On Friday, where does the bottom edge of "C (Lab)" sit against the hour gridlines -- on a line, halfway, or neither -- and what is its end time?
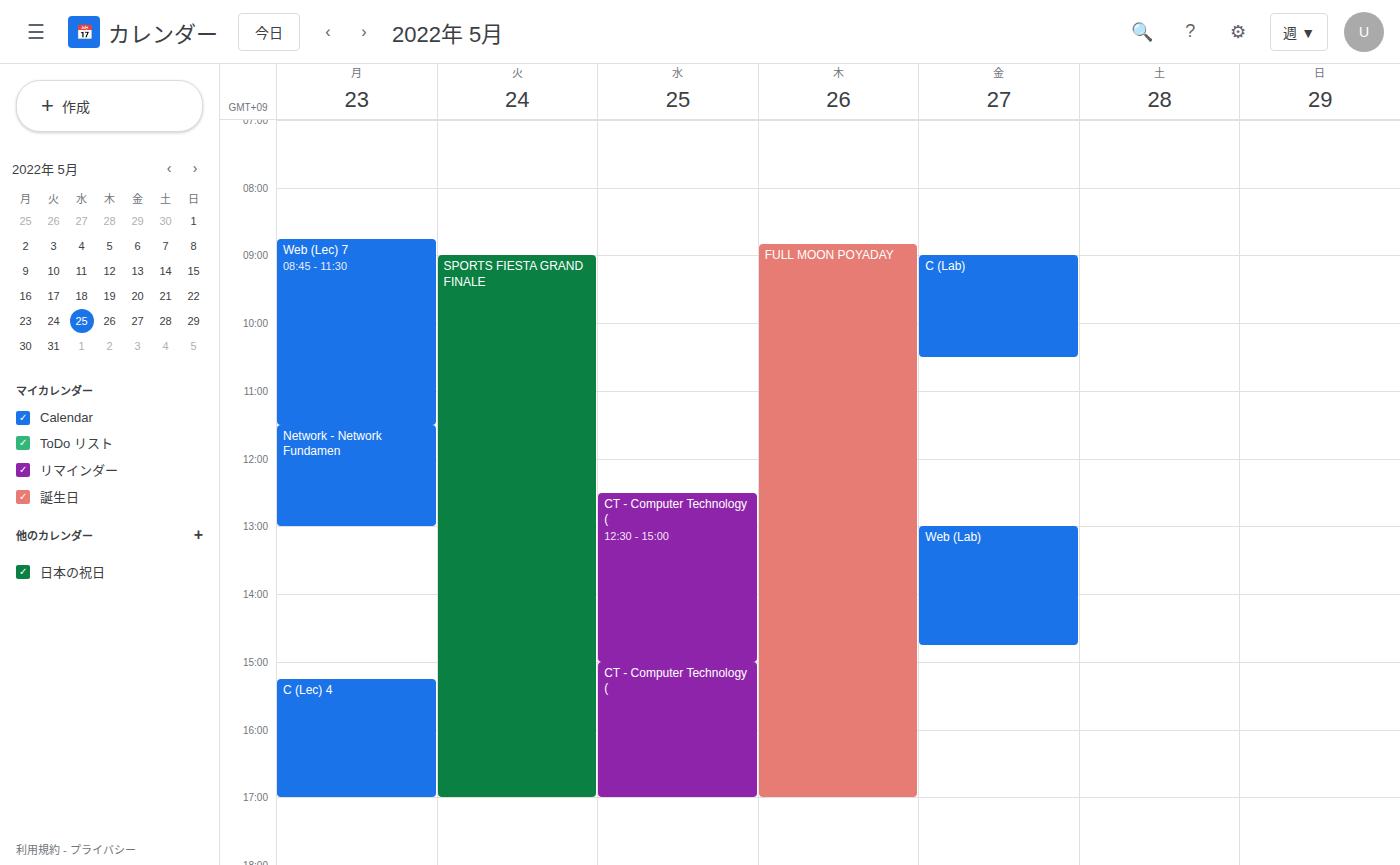
10:30 AM -- halfway between the 10 AM and 11 AM lines.